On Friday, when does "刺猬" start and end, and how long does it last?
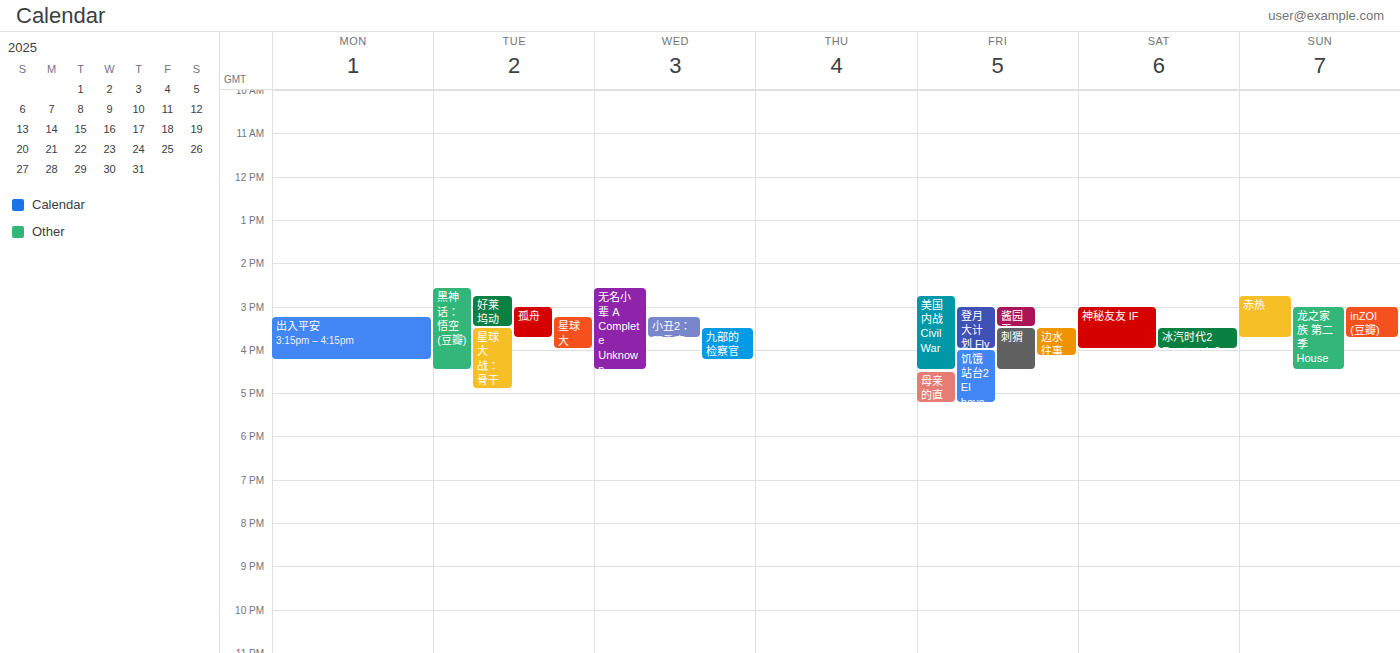
3:30 PM to 4:30 PM, 1 hour